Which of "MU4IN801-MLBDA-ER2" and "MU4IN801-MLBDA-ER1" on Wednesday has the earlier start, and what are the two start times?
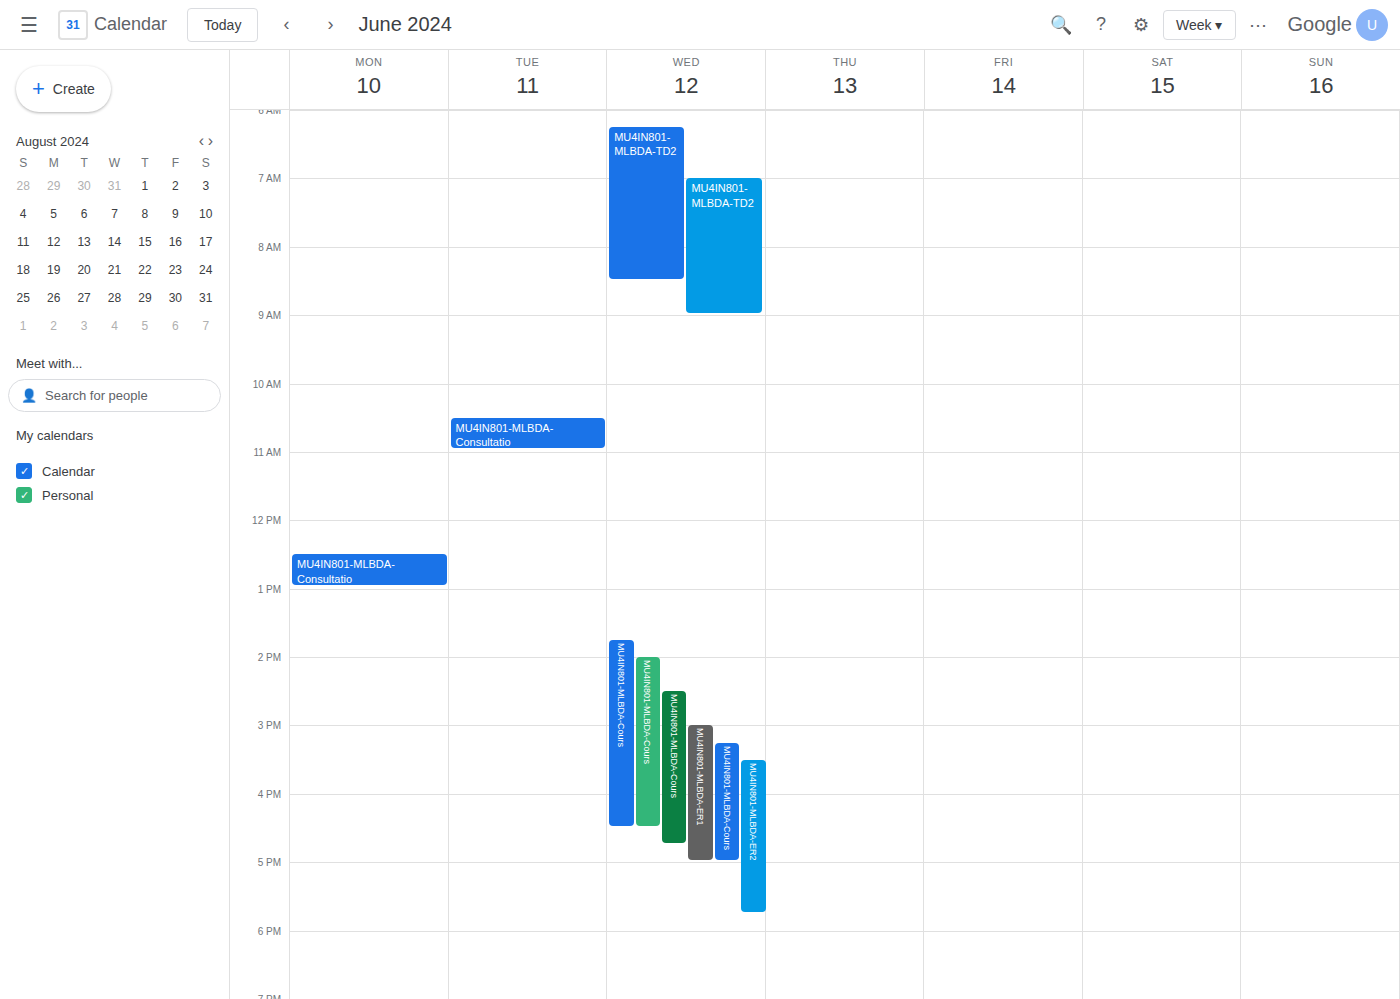
"MU4IN801-MLBDA-ER1" 3:00 PM; "MU4IN801-MLBDA-ER2" 3:30 PM.